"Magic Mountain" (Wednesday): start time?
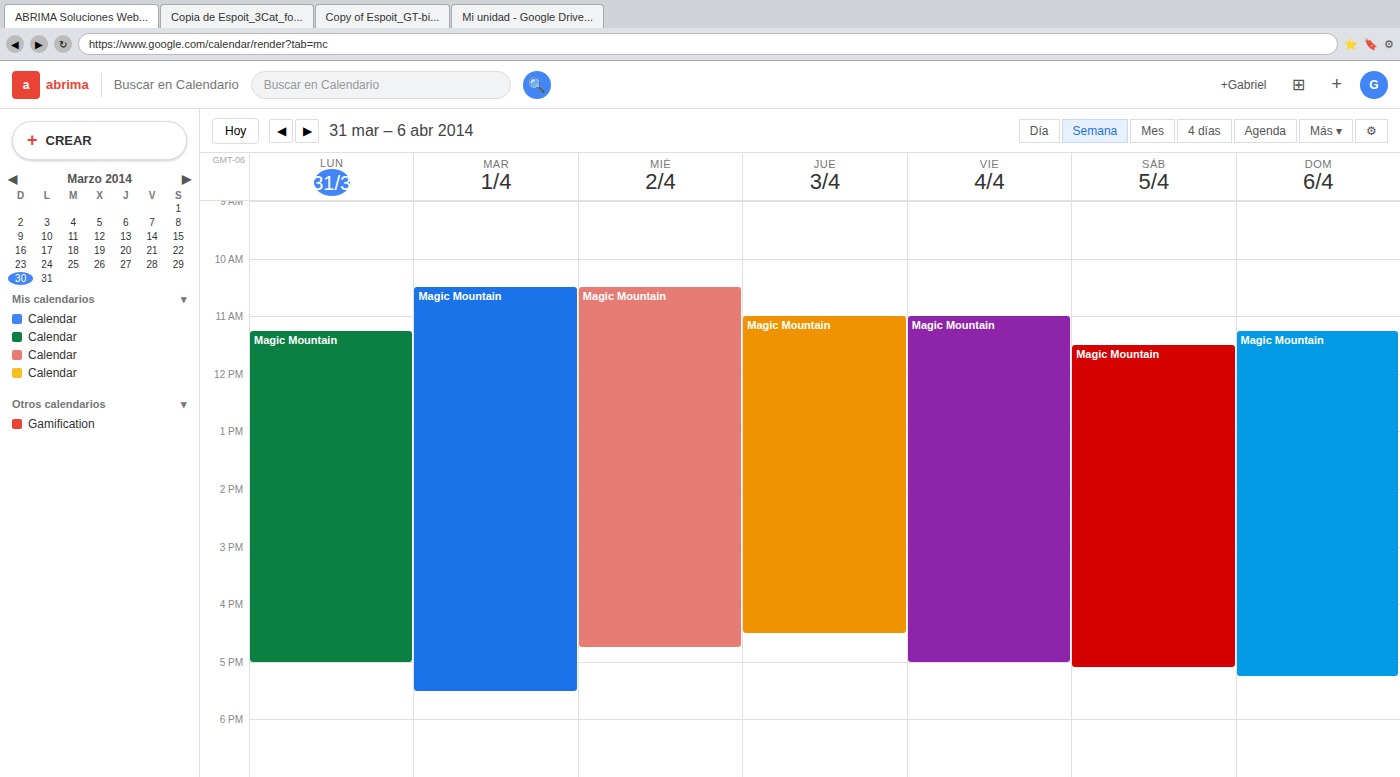
10:30 AM